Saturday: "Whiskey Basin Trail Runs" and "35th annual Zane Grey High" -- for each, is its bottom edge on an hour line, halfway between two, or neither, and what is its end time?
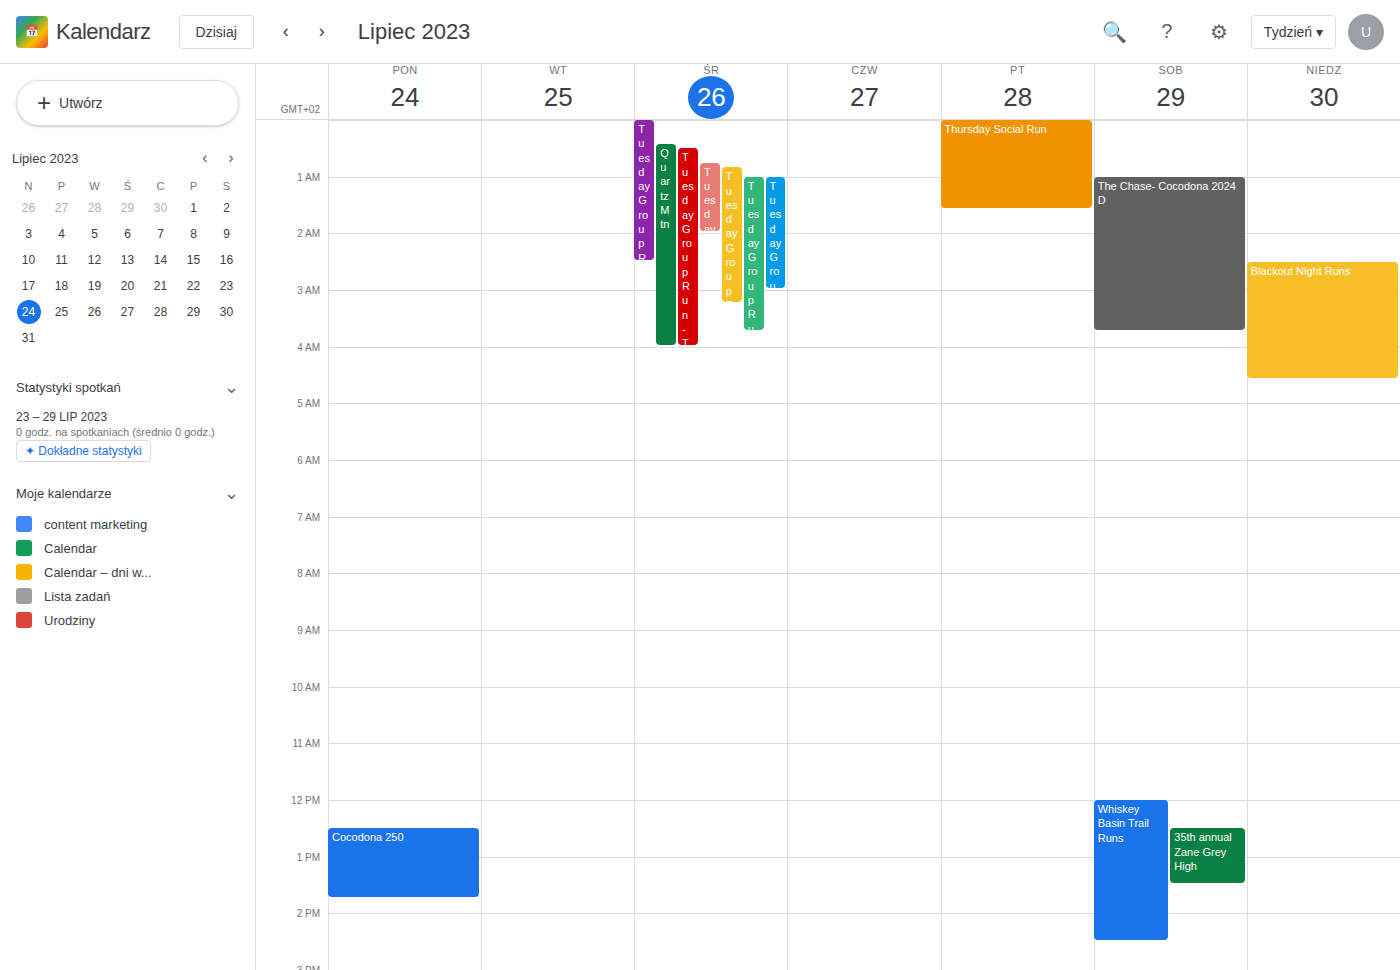
"Whiskey Basin Trail Runs": 14:30, halfway between the 14:00 and 15:00 lines. "35th annual Zane Grey High": 13:30, halfway between the 13:00 and 14:00 lines.